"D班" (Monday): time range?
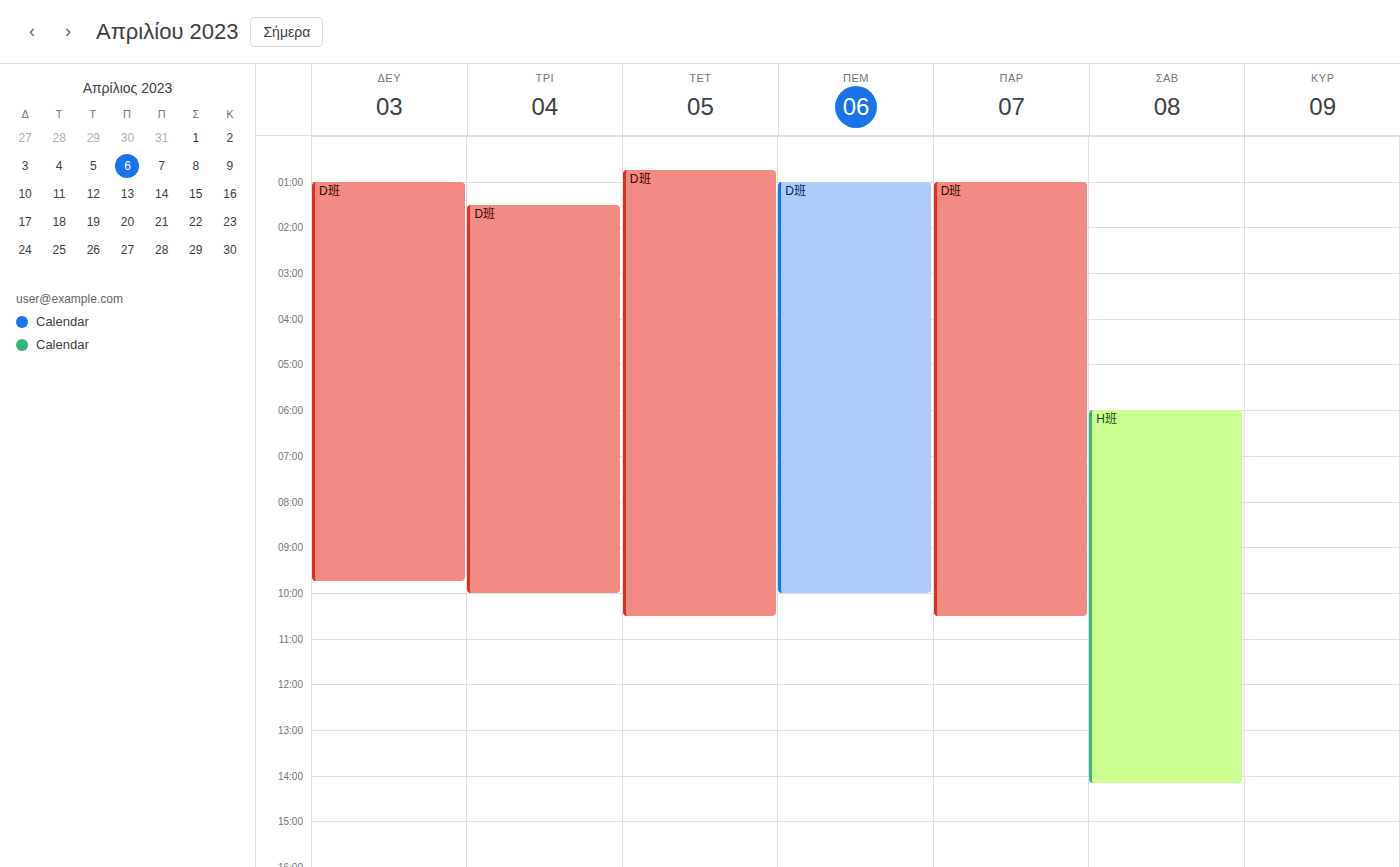
1:00 AM to 9:45 AM